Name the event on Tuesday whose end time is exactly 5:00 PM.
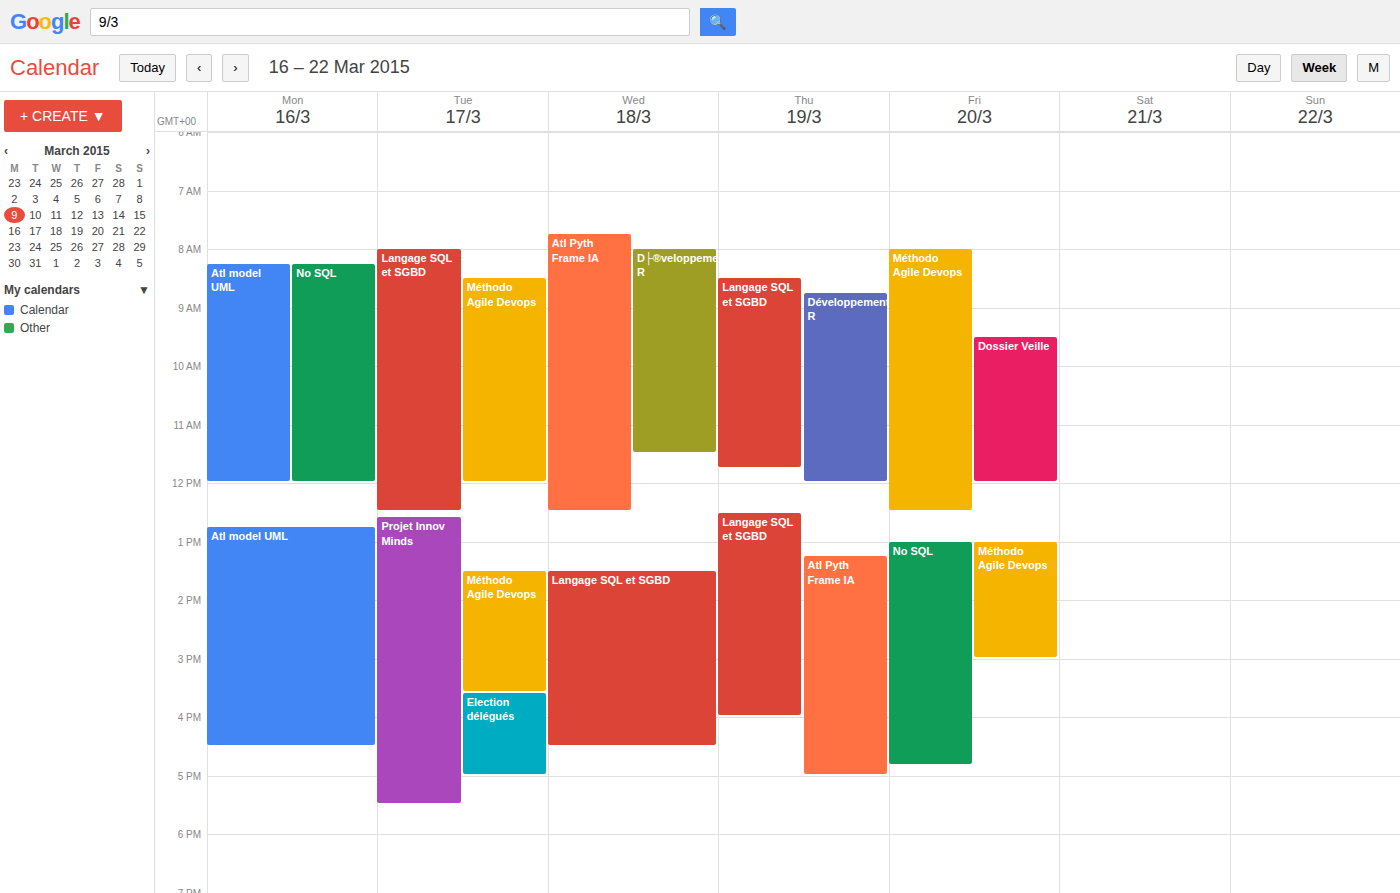
"Election délégués"